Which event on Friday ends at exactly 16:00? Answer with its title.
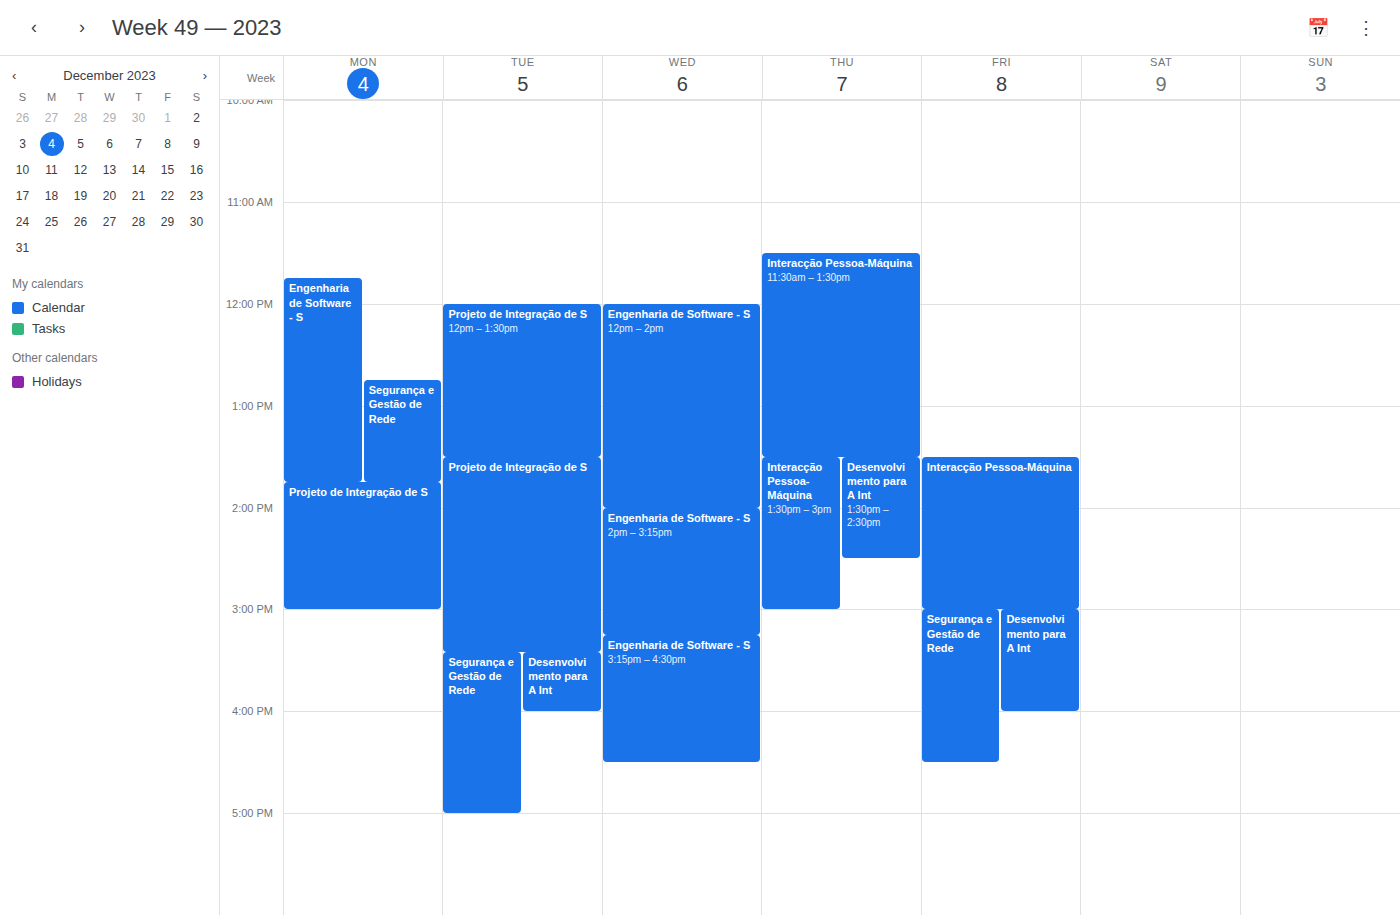
"Desenvolvimento para A Int"